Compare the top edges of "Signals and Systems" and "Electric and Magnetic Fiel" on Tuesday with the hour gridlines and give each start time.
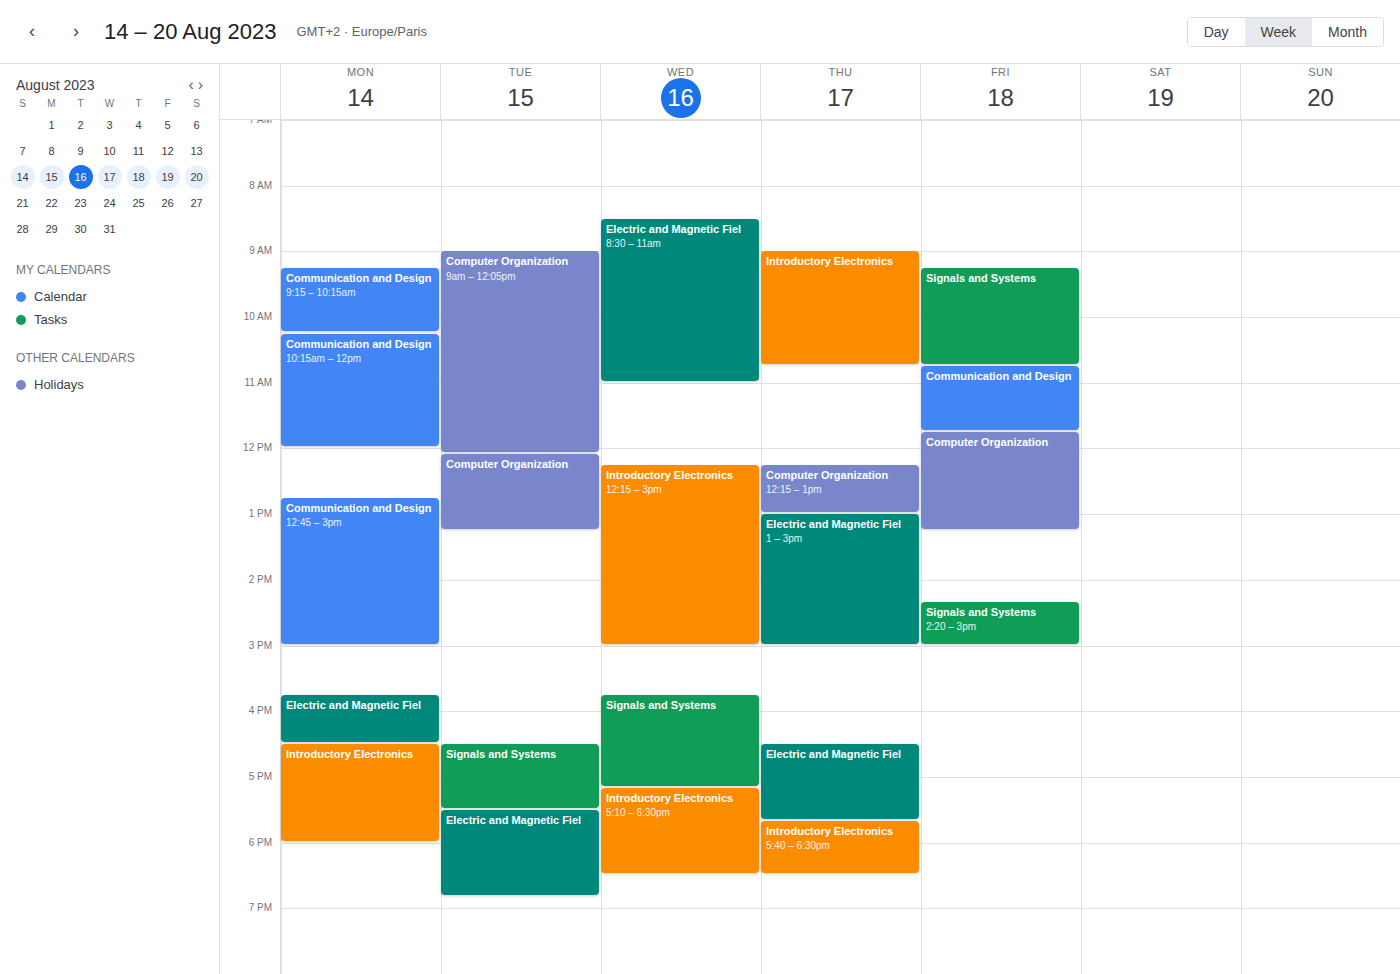
"Signals and Systems": 4:30 PM, halfway between the 4 PM and 5 PM lines. "Electric and Magnetic Fiel": 5:30 PM, halfway between the 5 PM and 6 PM lines.